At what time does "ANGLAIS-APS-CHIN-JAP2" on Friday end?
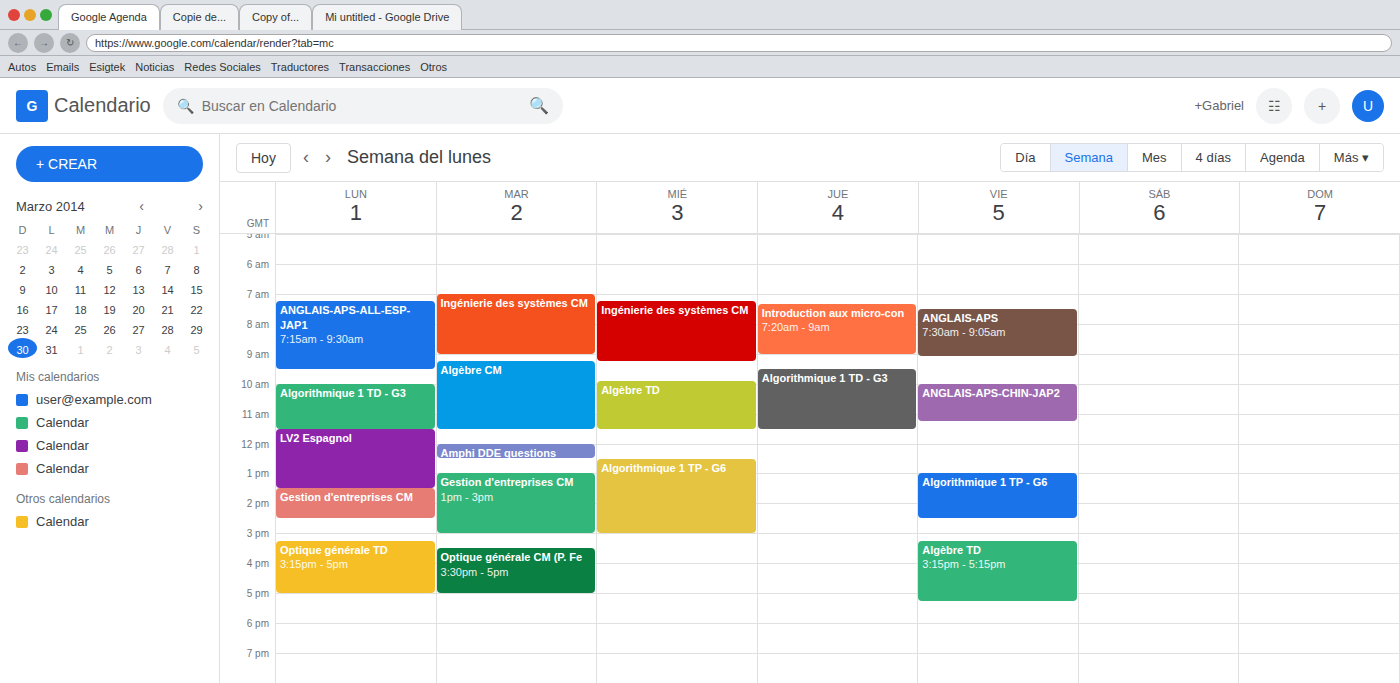
11:15 AM